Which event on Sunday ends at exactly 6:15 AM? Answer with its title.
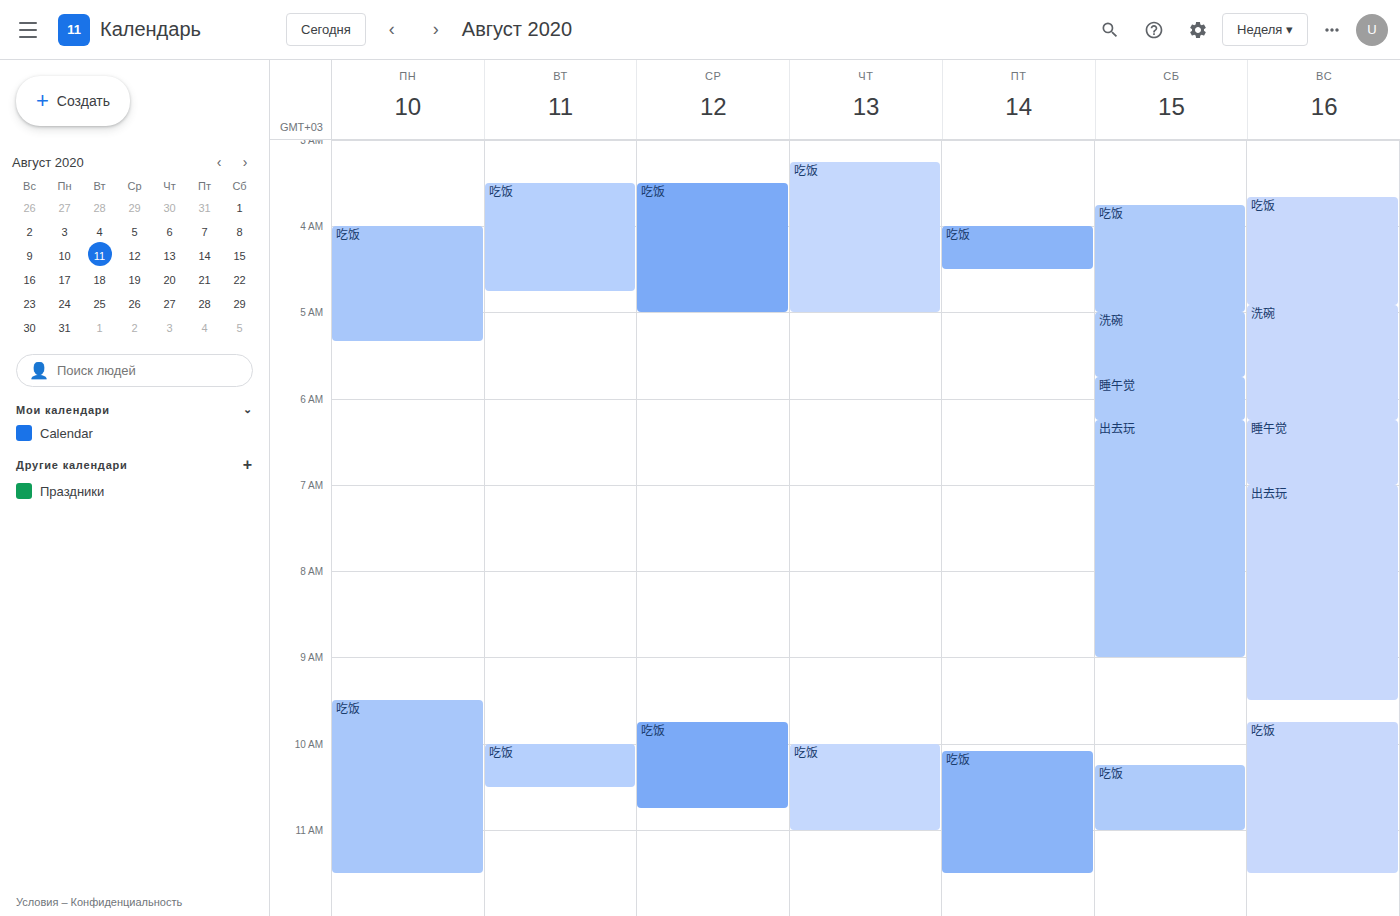
"洗碗"